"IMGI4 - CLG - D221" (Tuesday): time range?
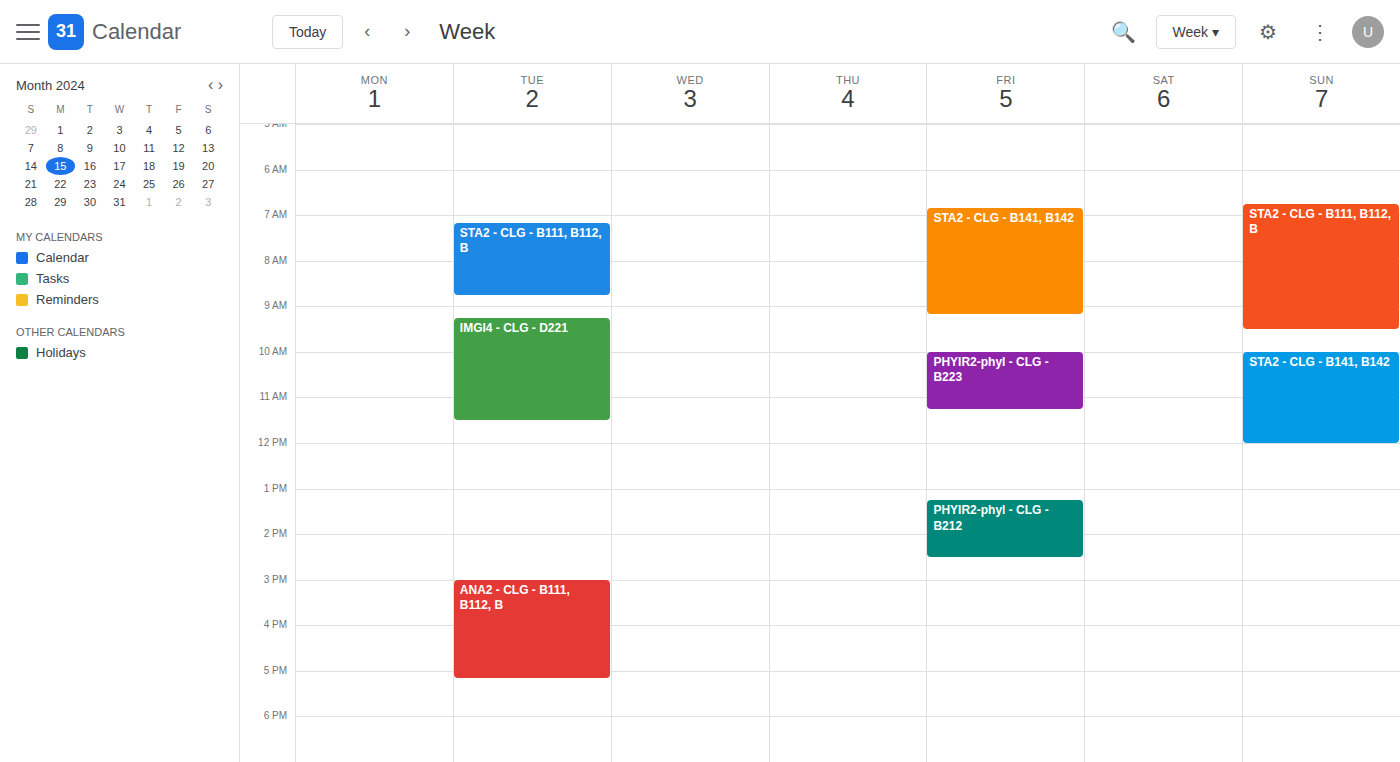
9:15 AM to 11:30 AM